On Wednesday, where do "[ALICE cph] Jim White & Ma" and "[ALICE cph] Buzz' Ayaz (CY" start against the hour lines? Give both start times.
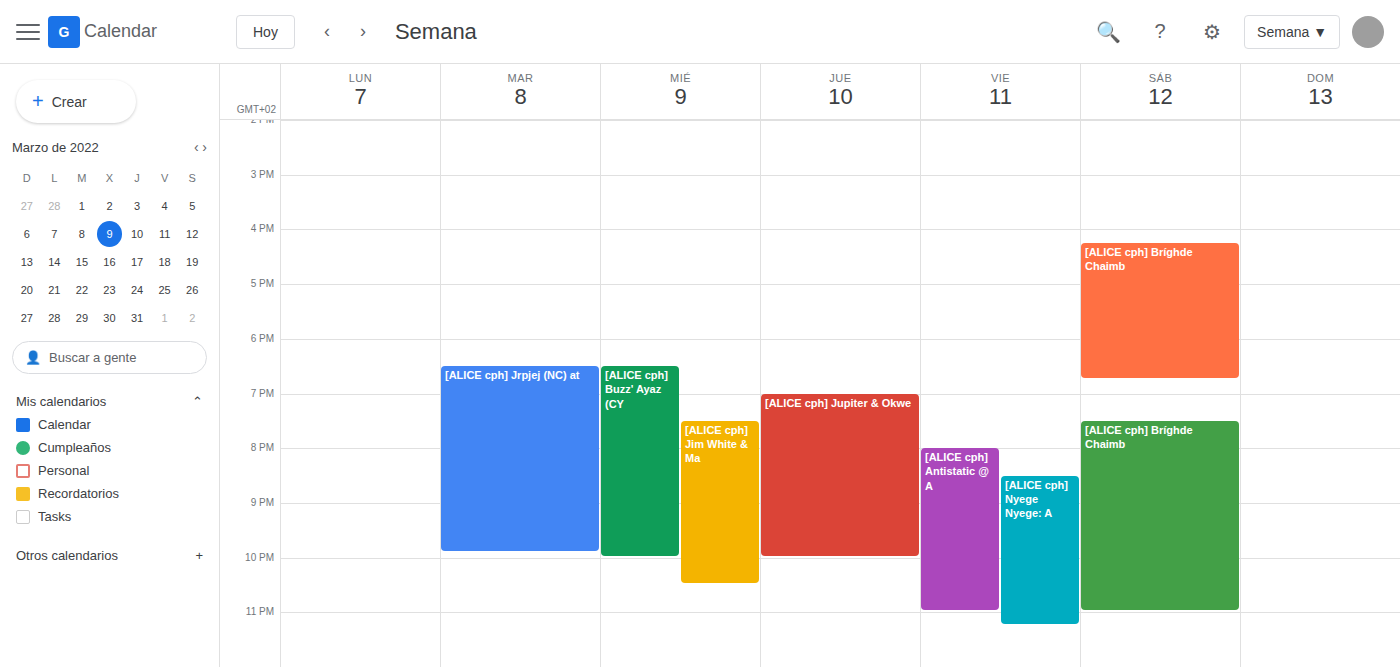
"[ALICE cph] Jim White & Ma": 19:30, halfway between the 19:00 and 20:00 lines. "[ALICE cph] Buzz' Ayaz (CY": 18:30, halfway between the 18:00 and 19:00 lines.